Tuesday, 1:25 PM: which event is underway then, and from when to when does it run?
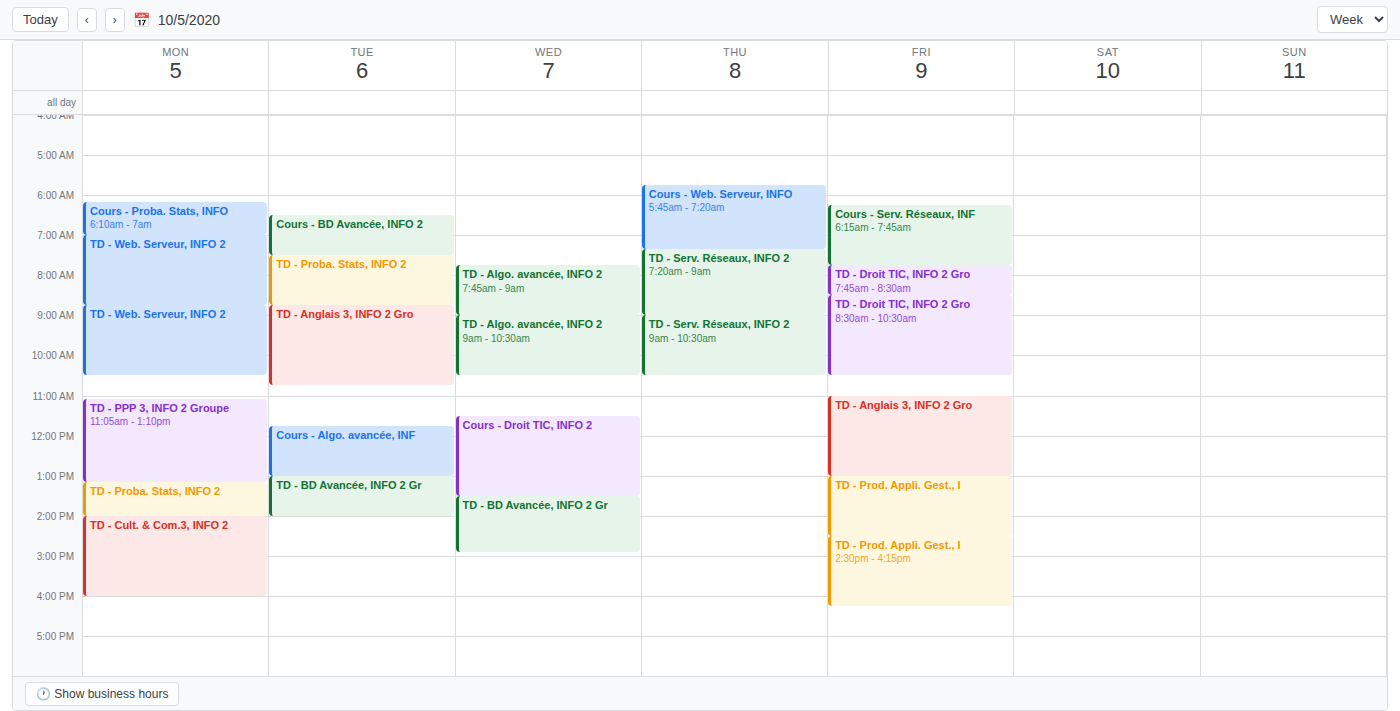
"TD - BD Avancée, INFO 2 Gr", 1:00 PM to 2:00 PM